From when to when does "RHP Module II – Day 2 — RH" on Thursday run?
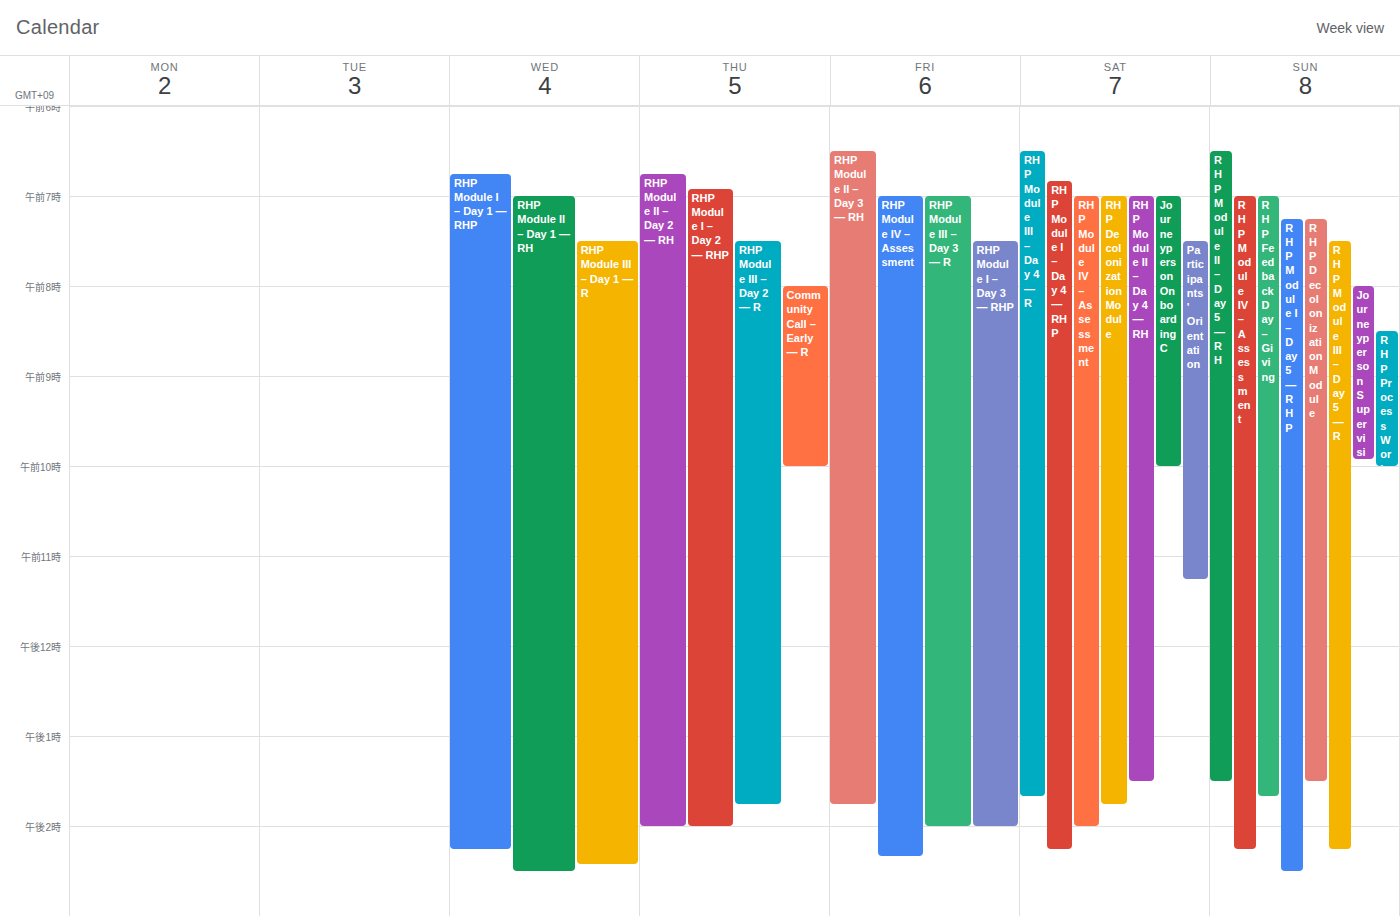
6:45 AM to 2:00 PM